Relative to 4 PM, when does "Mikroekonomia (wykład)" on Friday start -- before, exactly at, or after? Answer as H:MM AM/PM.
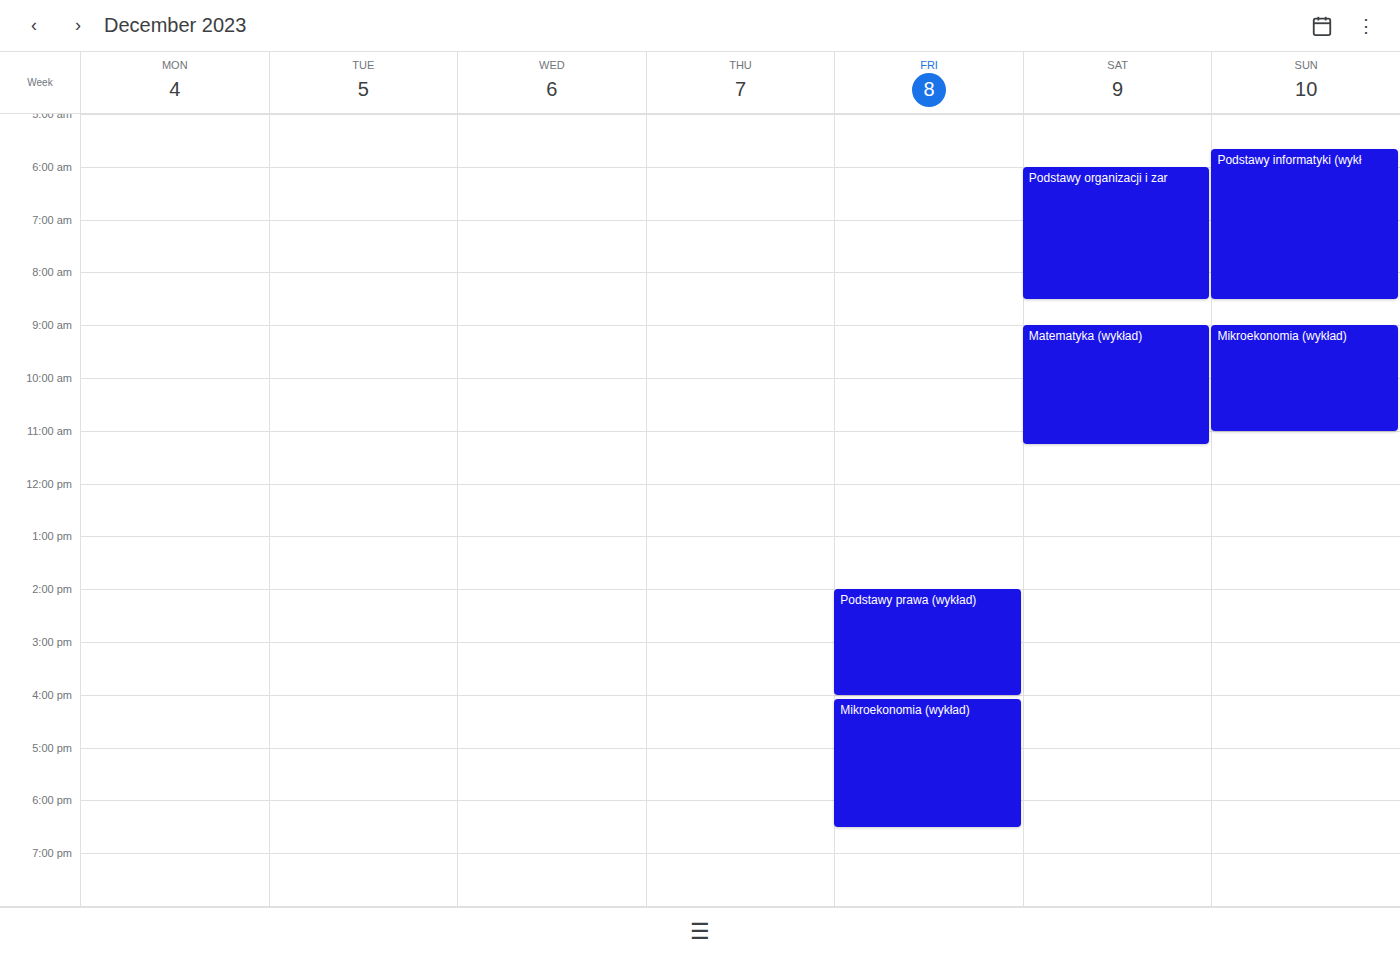
4:05 PM -- after 4 PM, 5 minutes below the 4 PM line.